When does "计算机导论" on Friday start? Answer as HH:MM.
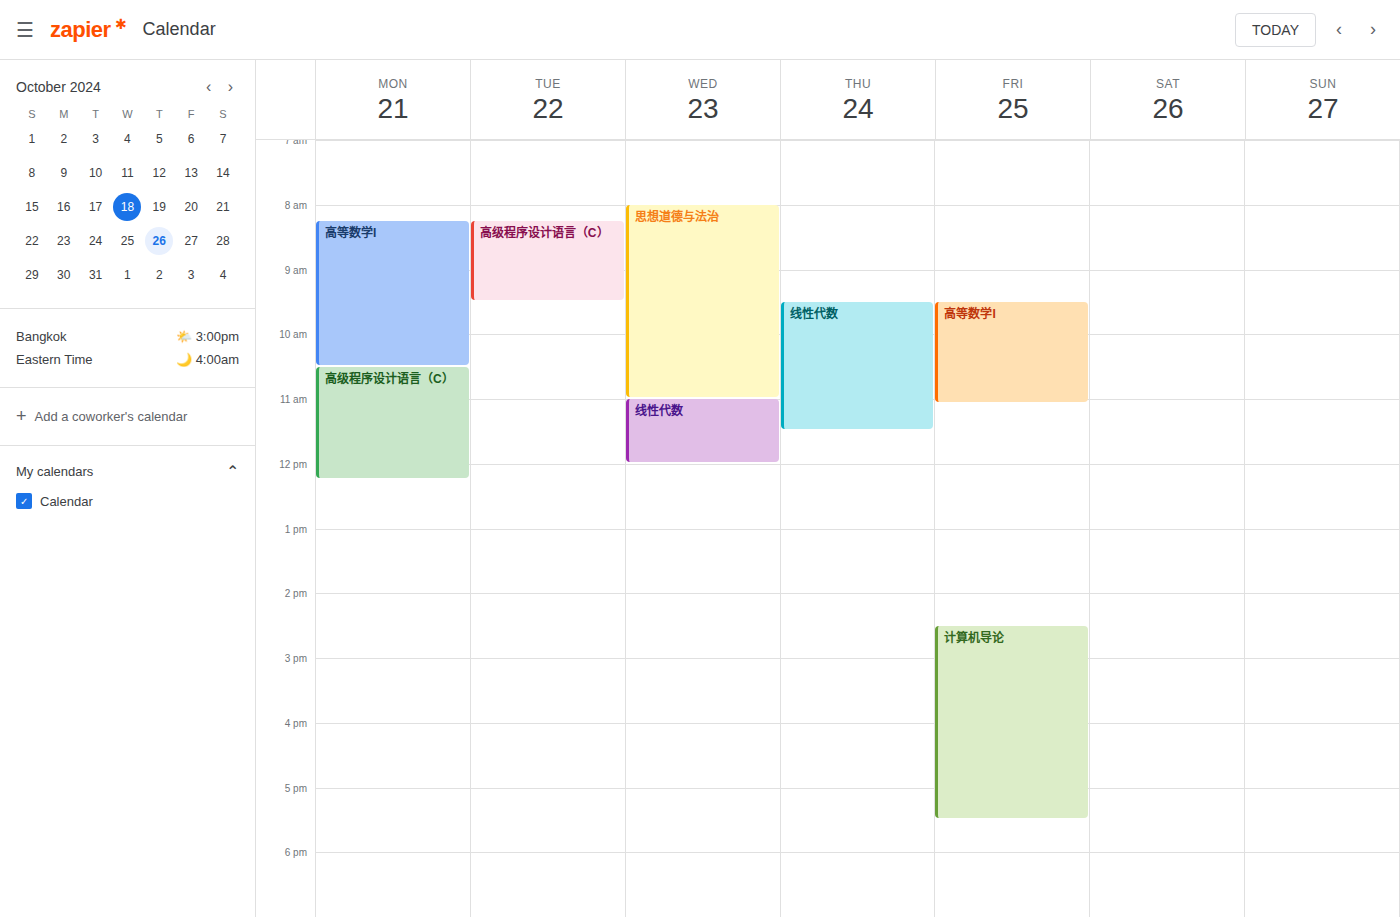
14:30